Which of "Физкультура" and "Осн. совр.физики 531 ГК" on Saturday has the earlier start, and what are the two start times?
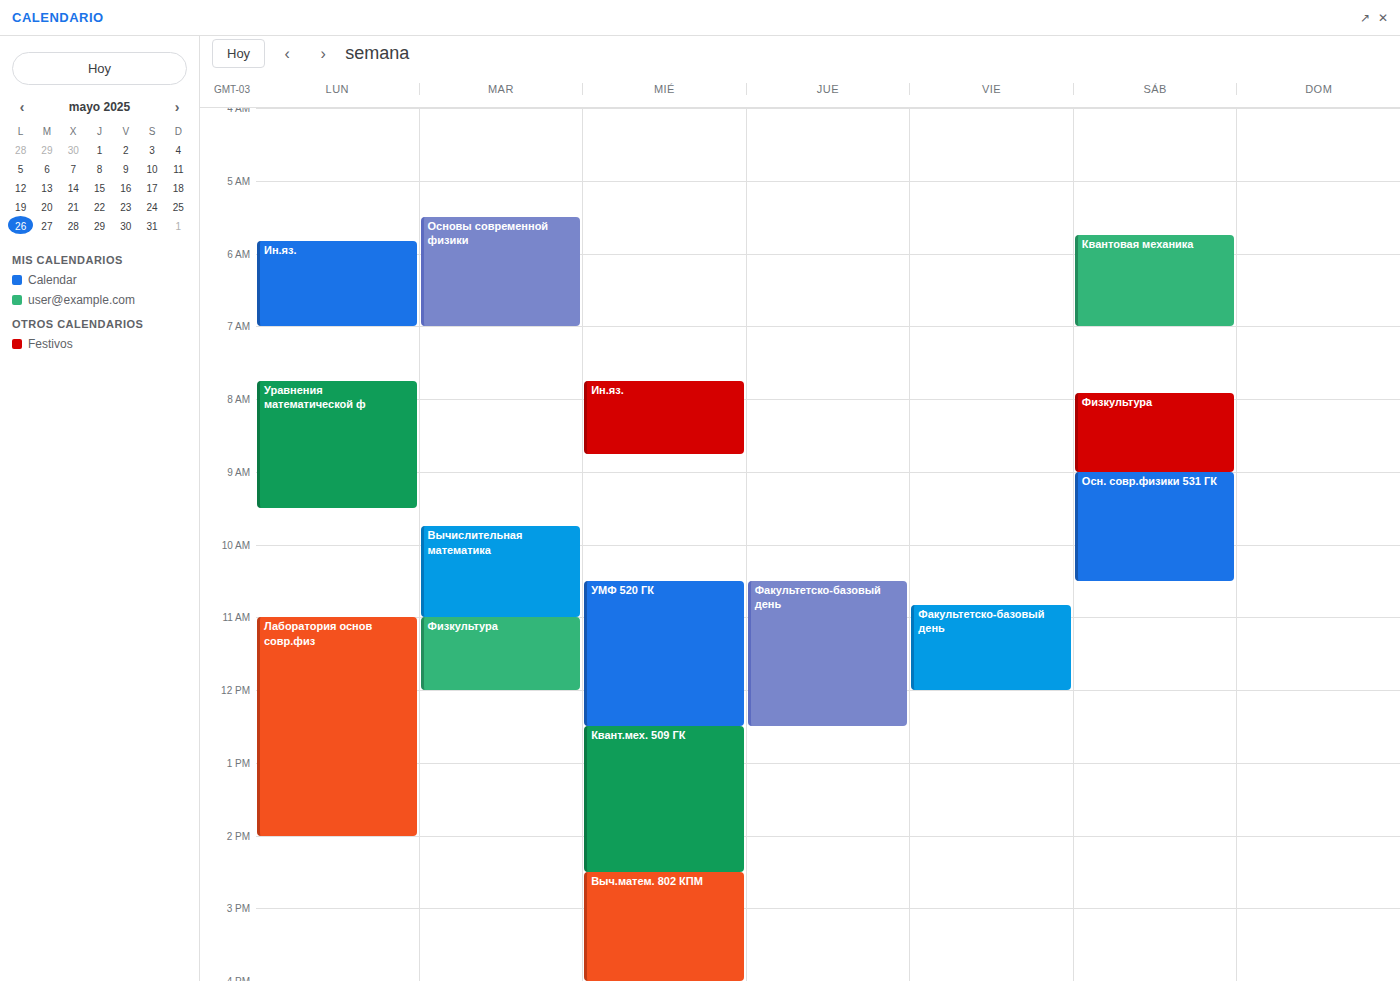
"Физкультура" 7:55 AM; "Осн. совр.физики 531 ГК" 9:00 AM.